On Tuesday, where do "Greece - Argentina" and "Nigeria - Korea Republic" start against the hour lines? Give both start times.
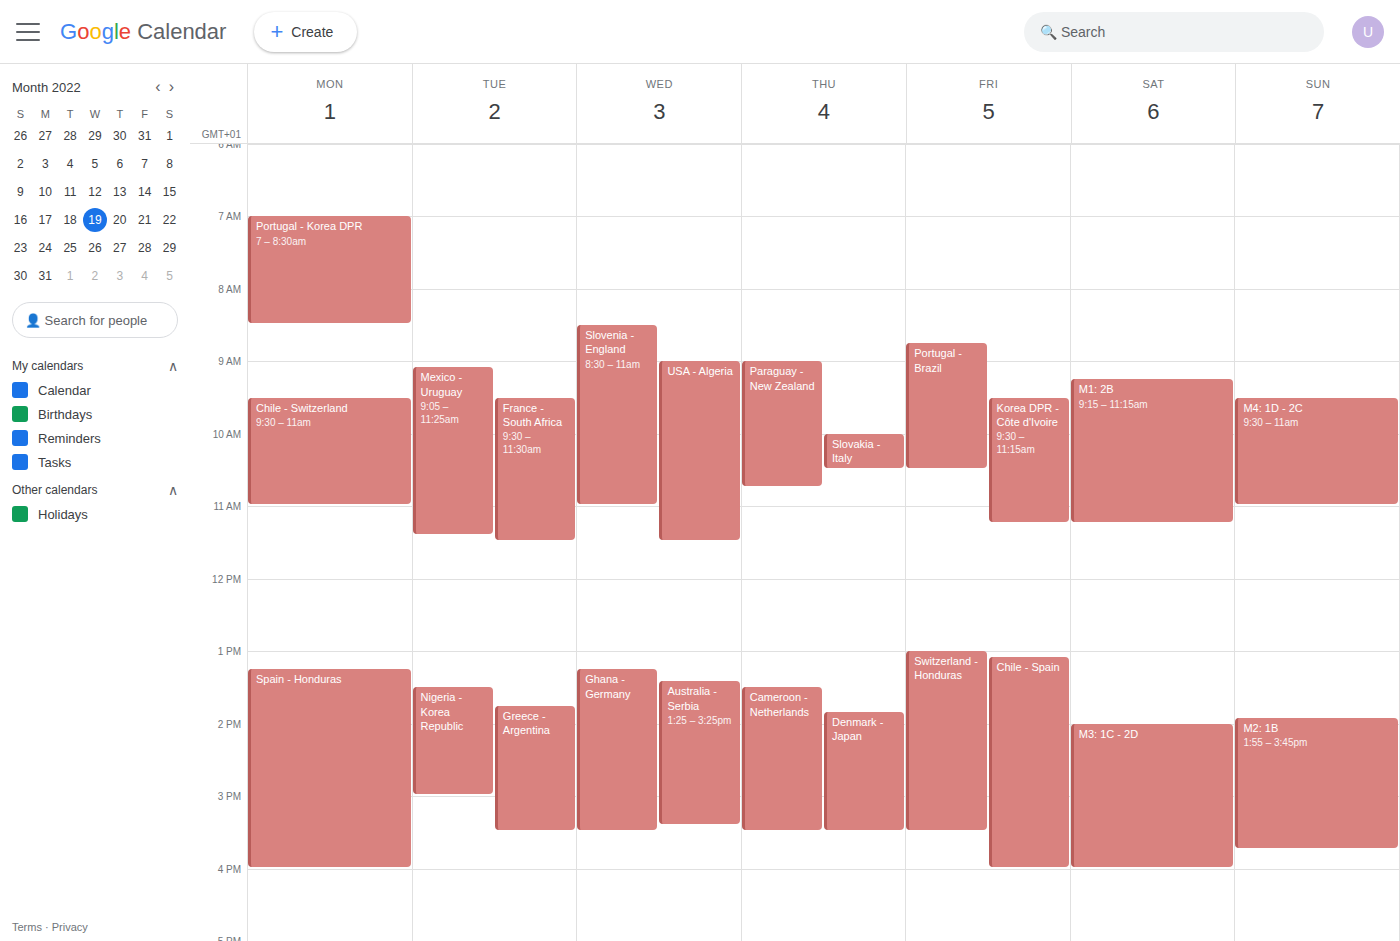
"Greece - Argentina": 1:45 PM, neither: three quarters of the way from the 1 PM line to the 2 PM line. "Nigeria - Korea Republic": 1:30 PM, halfway between the 1 PM and 2 PM lines.